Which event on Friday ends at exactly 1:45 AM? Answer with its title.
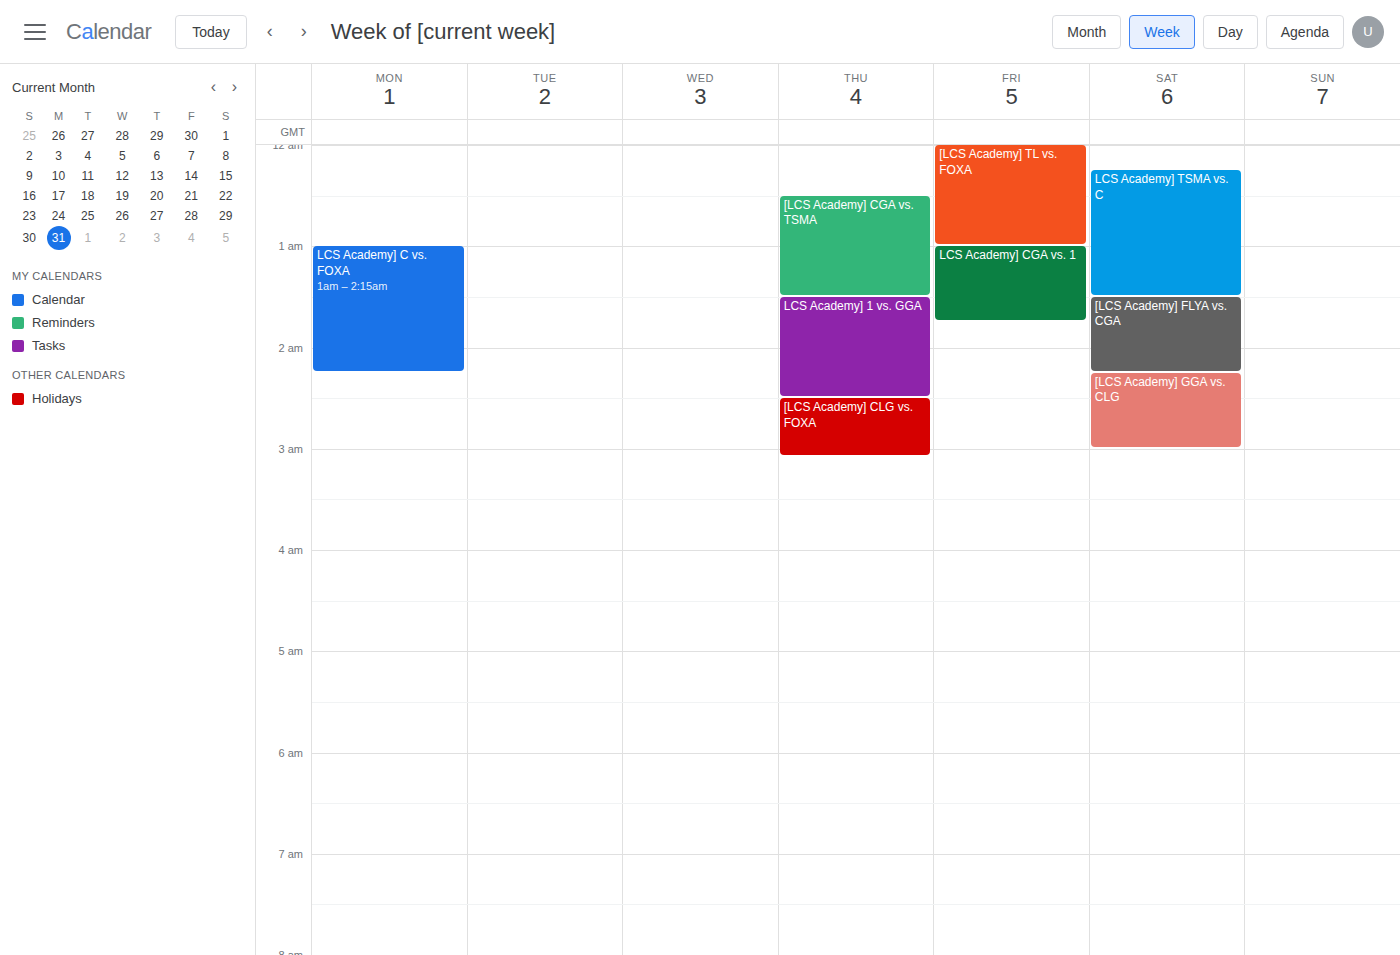
"LCS Academy] CGA vs. 1"